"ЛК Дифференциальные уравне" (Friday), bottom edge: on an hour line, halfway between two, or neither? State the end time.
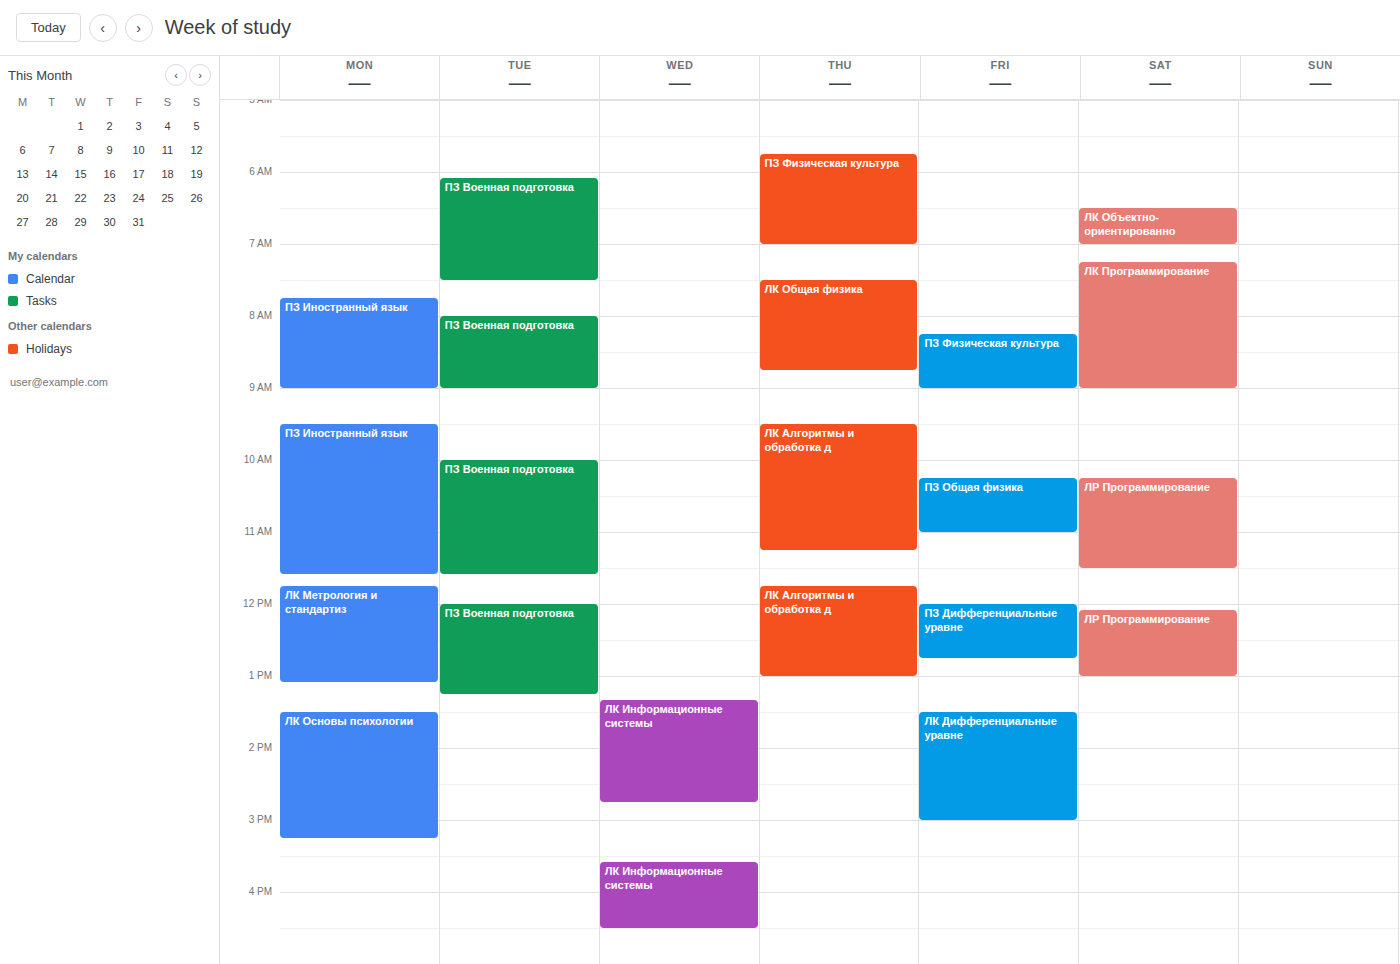
3:00 PM -- exactly on the 3 PM line.